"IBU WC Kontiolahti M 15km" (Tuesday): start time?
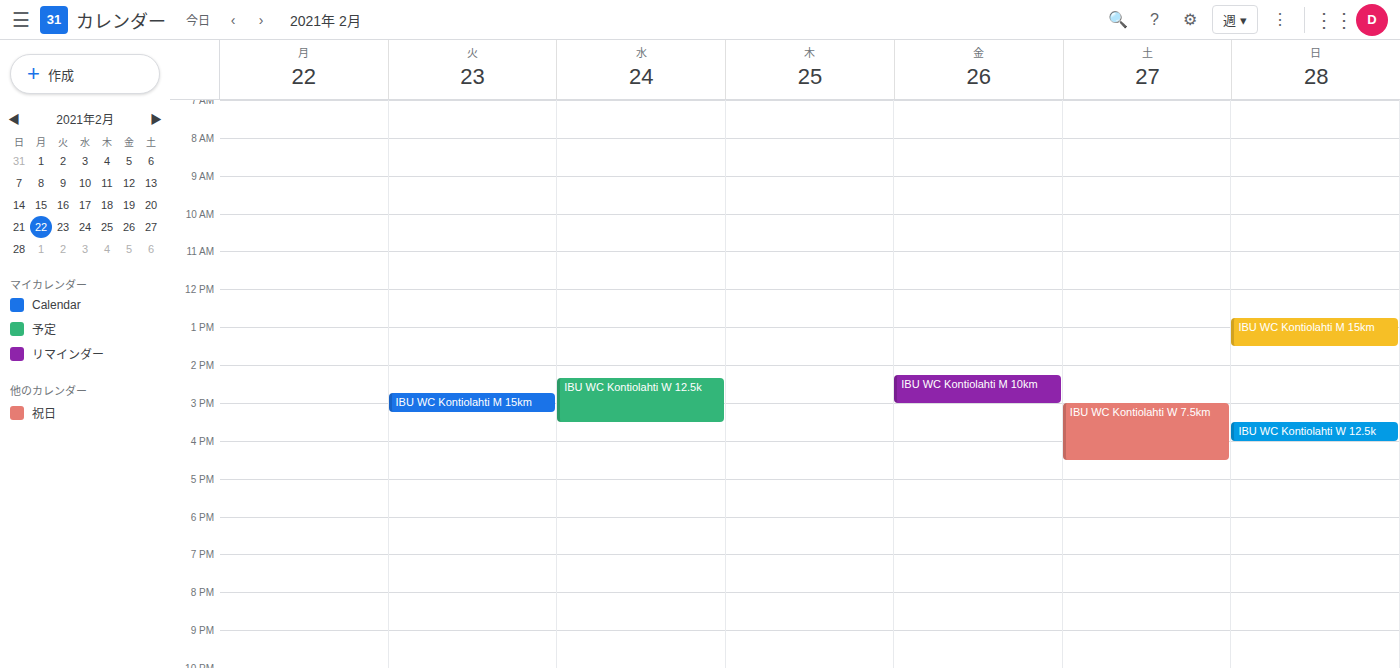
2:45 PM